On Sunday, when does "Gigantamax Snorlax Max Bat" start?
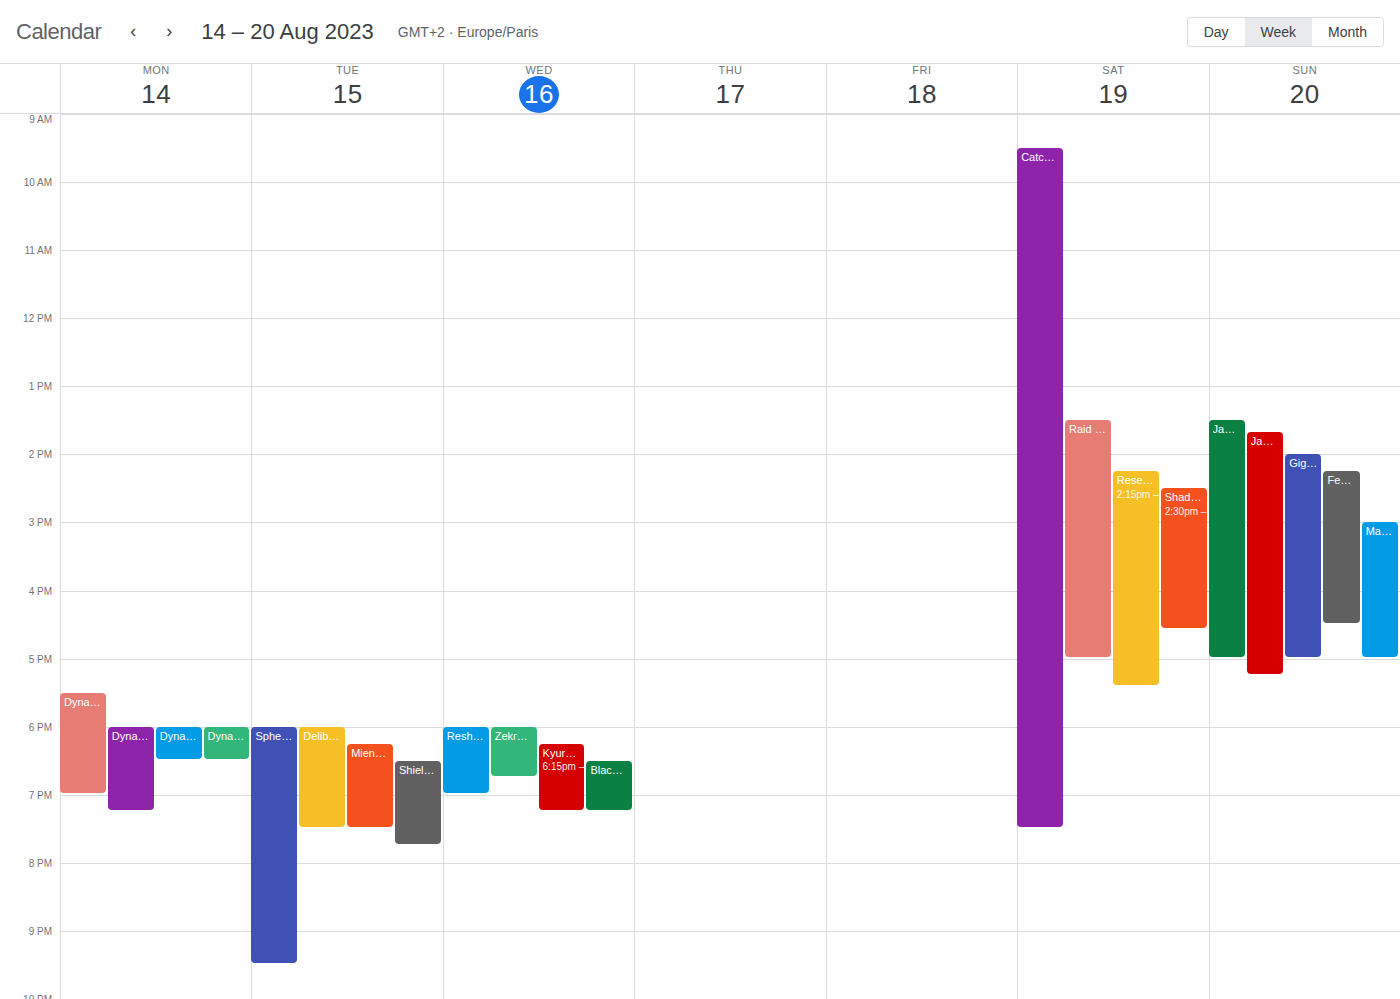
2:00 PM